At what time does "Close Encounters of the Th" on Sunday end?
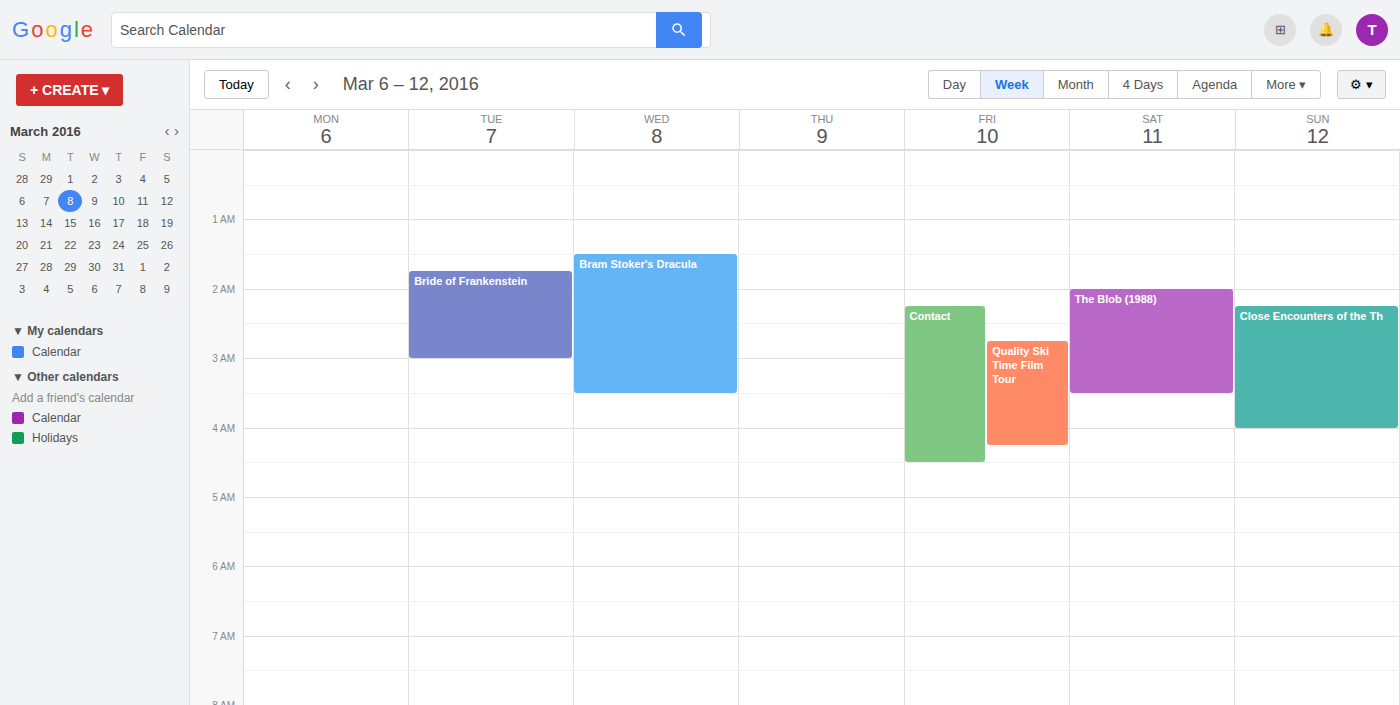
4:00 AM